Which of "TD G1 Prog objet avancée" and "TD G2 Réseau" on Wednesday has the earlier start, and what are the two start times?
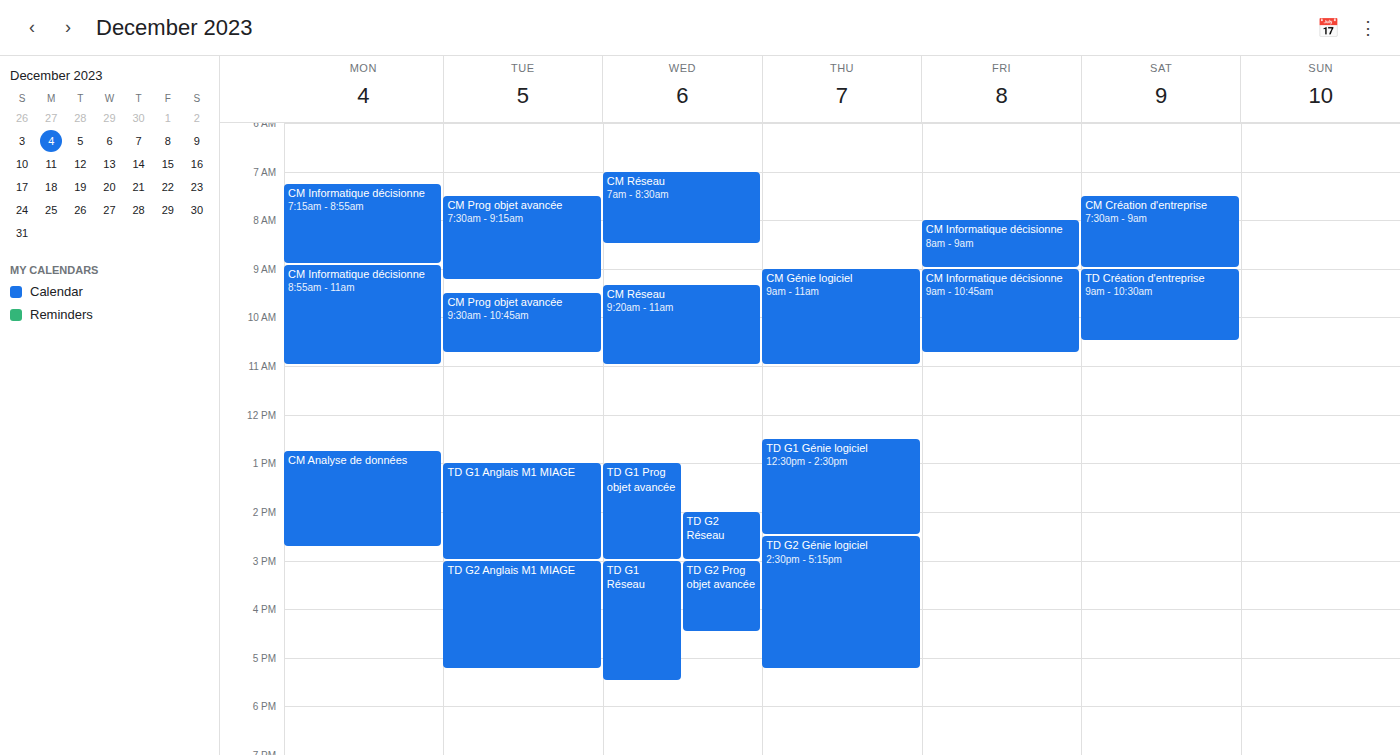
"TD G1 Prog objet avancée" 1:00 PM; "TD G2 Réseau" 2:00 PM.